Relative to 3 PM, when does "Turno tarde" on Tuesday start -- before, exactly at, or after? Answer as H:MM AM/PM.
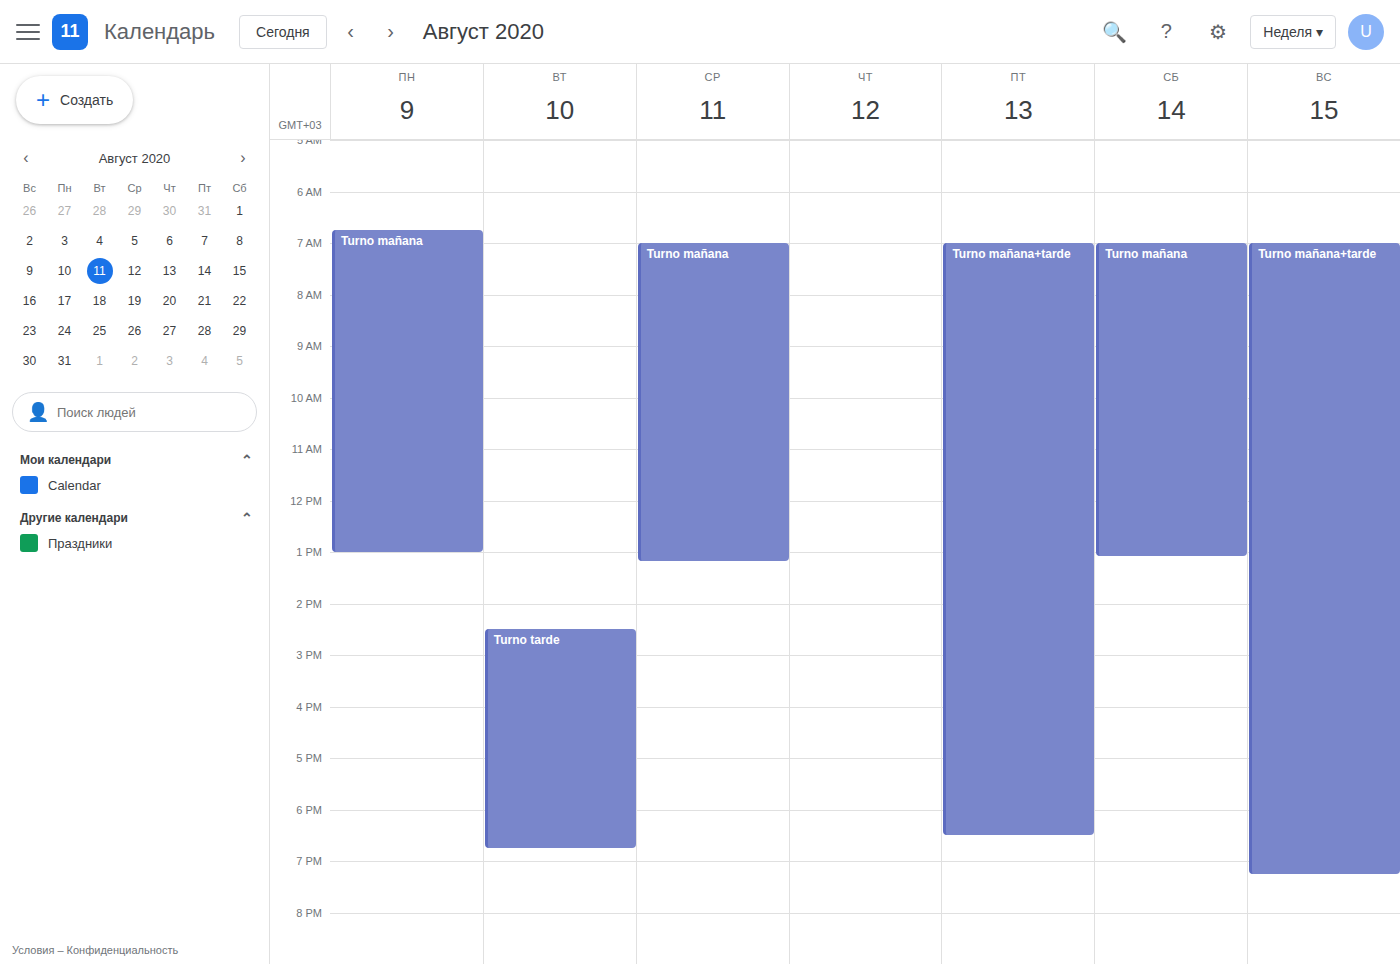
2:30 PM -- before 3 PM, 30 minutes above the 3 PM line.